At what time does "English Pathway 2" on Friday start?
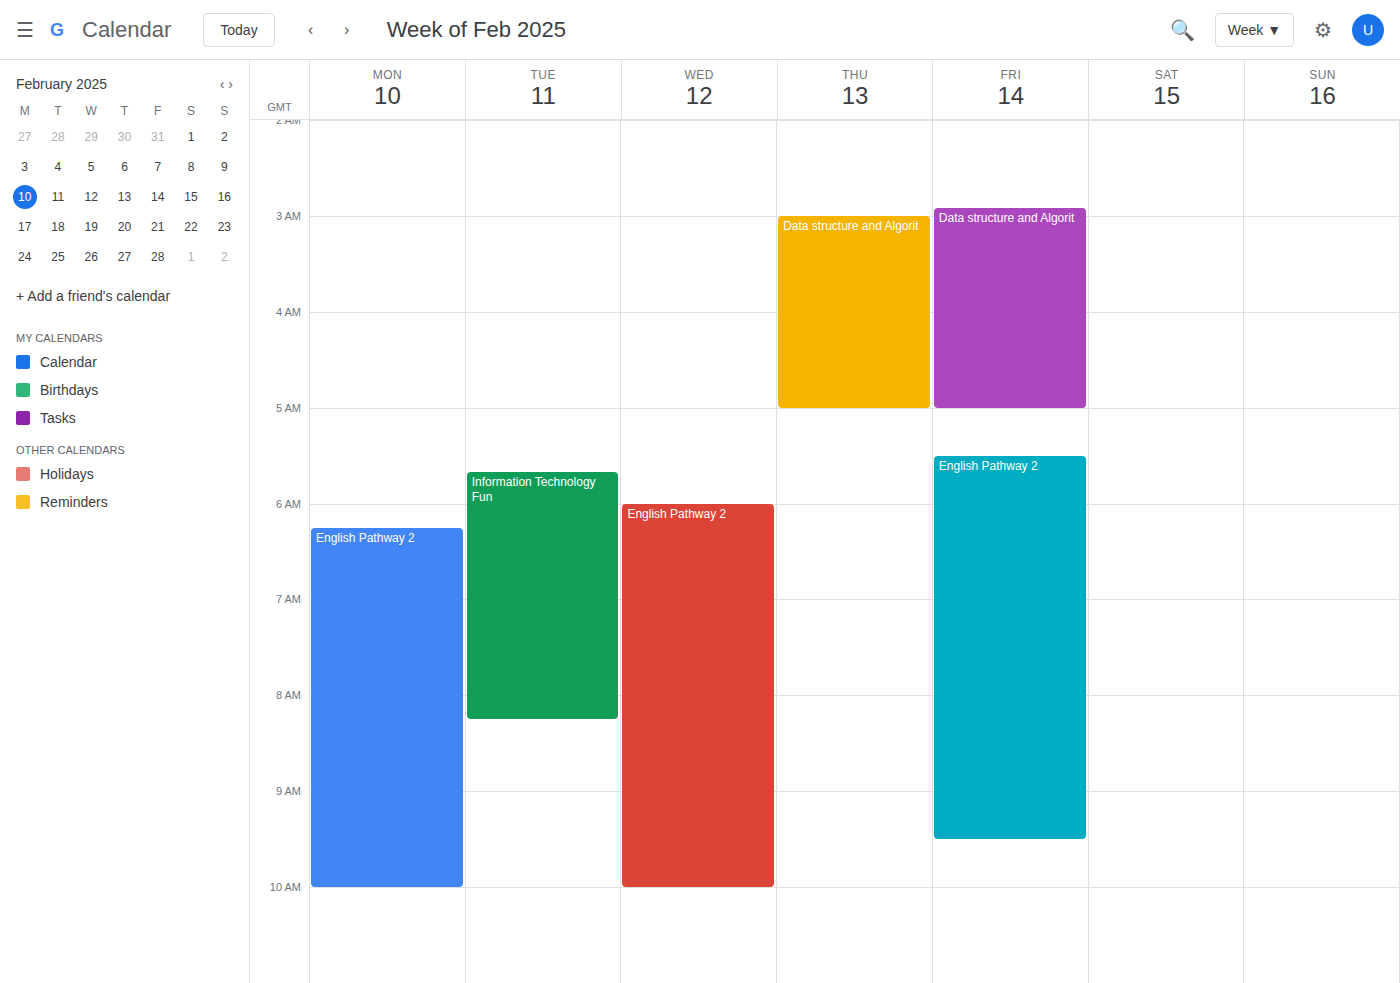
5:30 AM